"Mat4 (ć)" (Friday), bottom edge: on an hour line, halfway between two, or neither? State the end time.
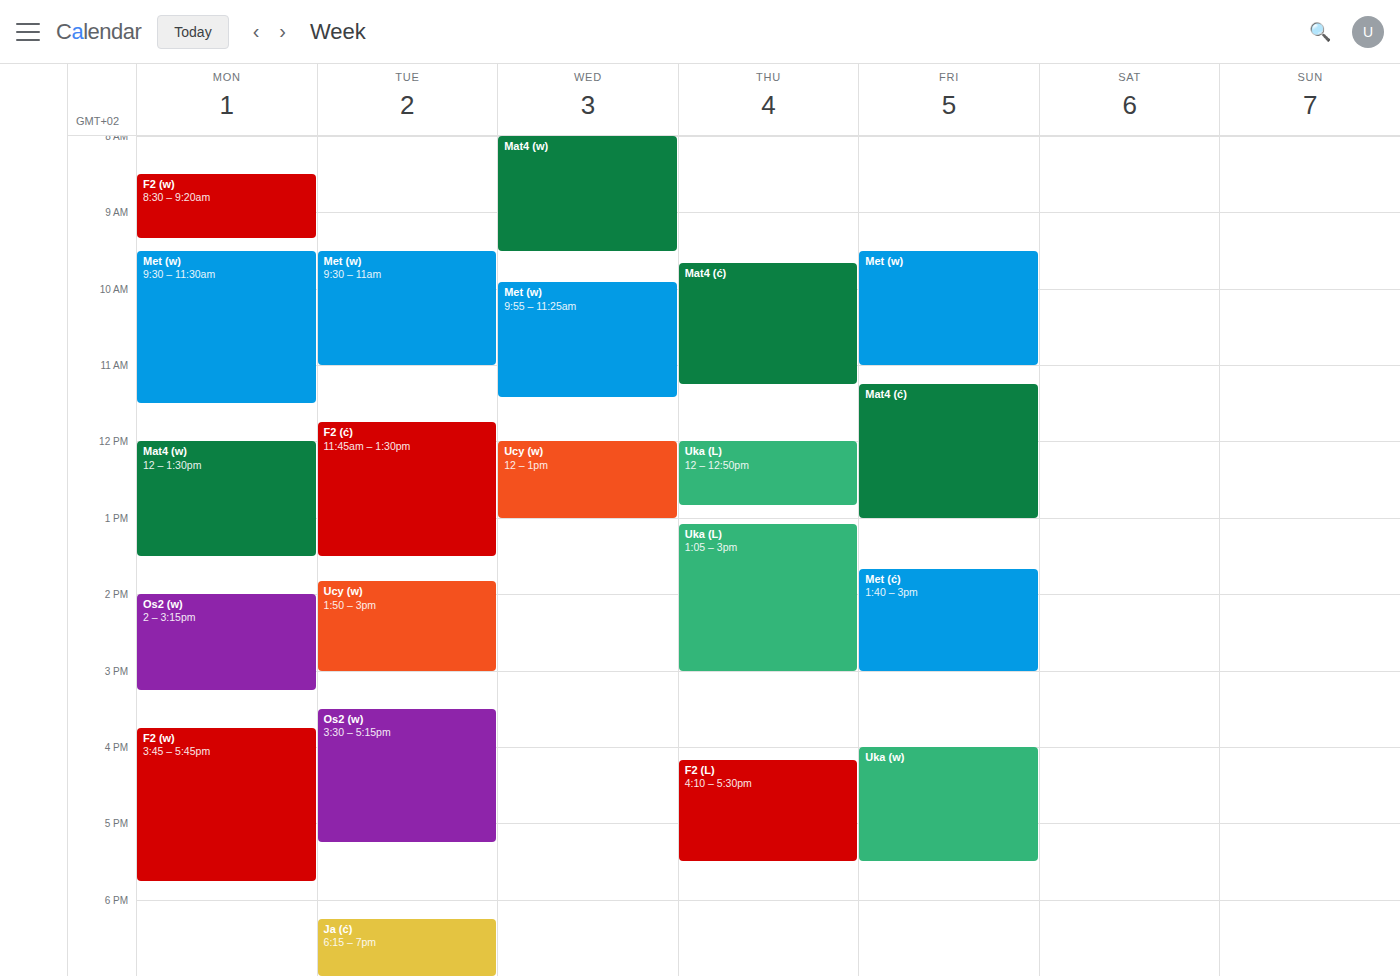
1:00 PM -- exactly on the 1 PM line.